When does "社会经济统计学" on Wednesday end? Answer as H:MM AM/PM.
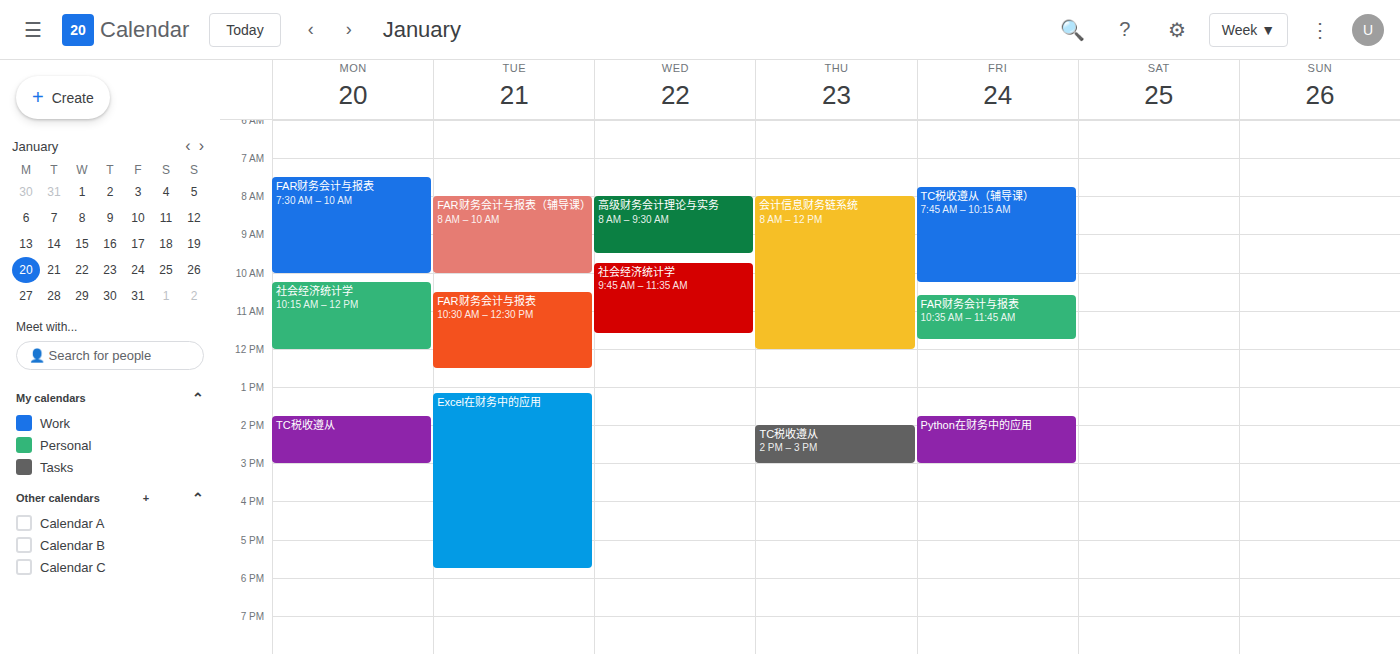
11:35 AM